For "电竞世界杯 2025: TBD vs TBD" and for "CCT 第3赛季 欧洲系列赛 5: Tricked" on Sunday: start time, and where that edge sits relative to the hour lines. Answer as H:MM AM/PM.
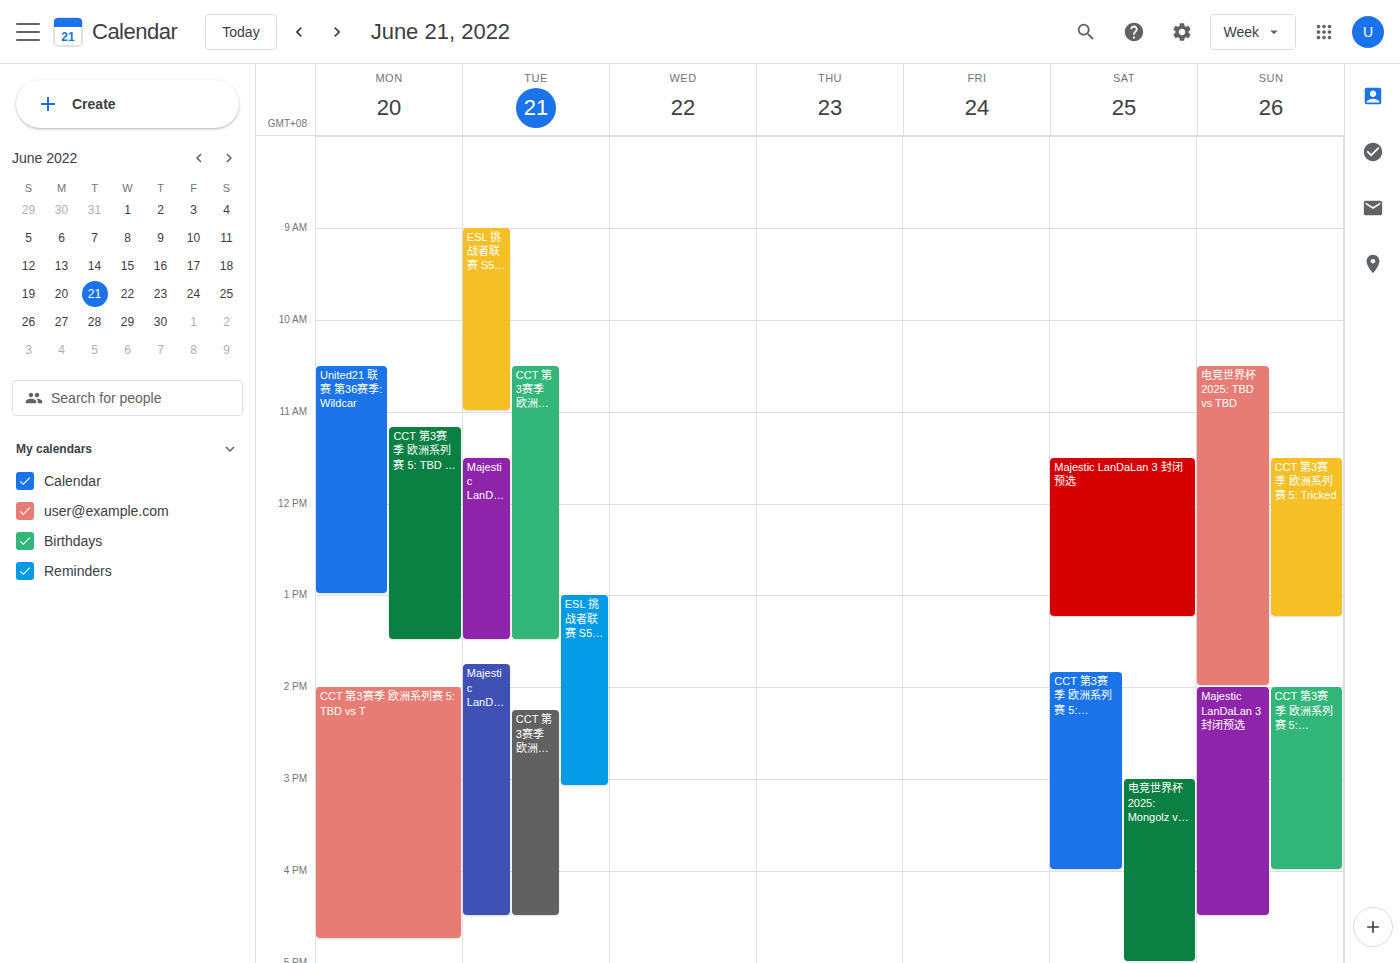
"电竞世界杯 2025: TBD vs TBD": 10:30 AM, halfway between the 10 AM and 11 AM lines. "CCT 第3赛季 欧洲系列赛 5: Tricked": 11:30 AM, halfway between the 11 AM and 12 PM lines.